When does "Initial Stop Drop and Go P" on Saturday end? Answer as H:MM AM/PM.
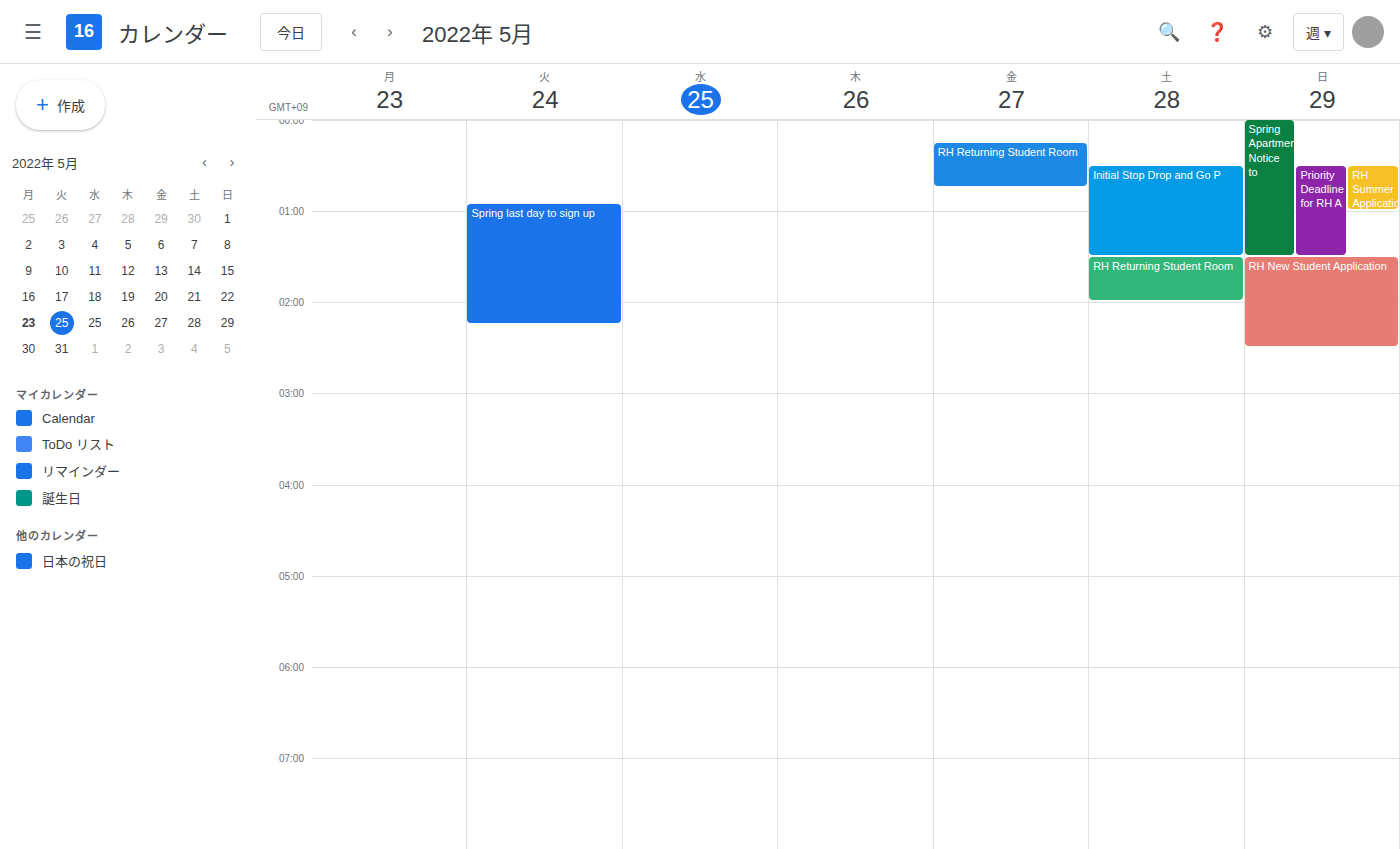
1:30 AM